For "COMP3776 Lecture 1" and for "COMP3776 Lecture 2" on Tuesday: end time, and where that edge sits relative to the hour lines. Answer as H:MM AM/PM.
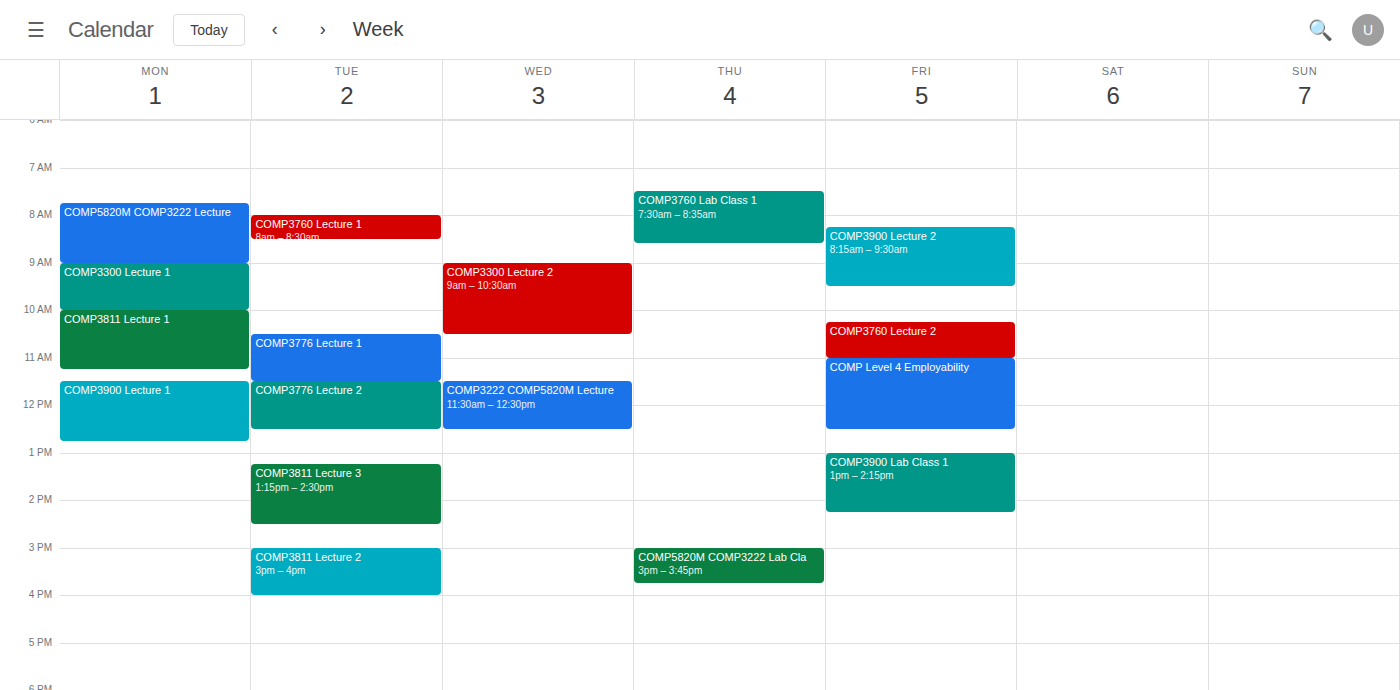
"COMP3776 Lecture 1": 11:30 AM, halfway between the 11 AM and 12 PM lines. "COMP3776 Lecture 2": 12:30 PM, halfway between the 12 PM and 1 PM lines.